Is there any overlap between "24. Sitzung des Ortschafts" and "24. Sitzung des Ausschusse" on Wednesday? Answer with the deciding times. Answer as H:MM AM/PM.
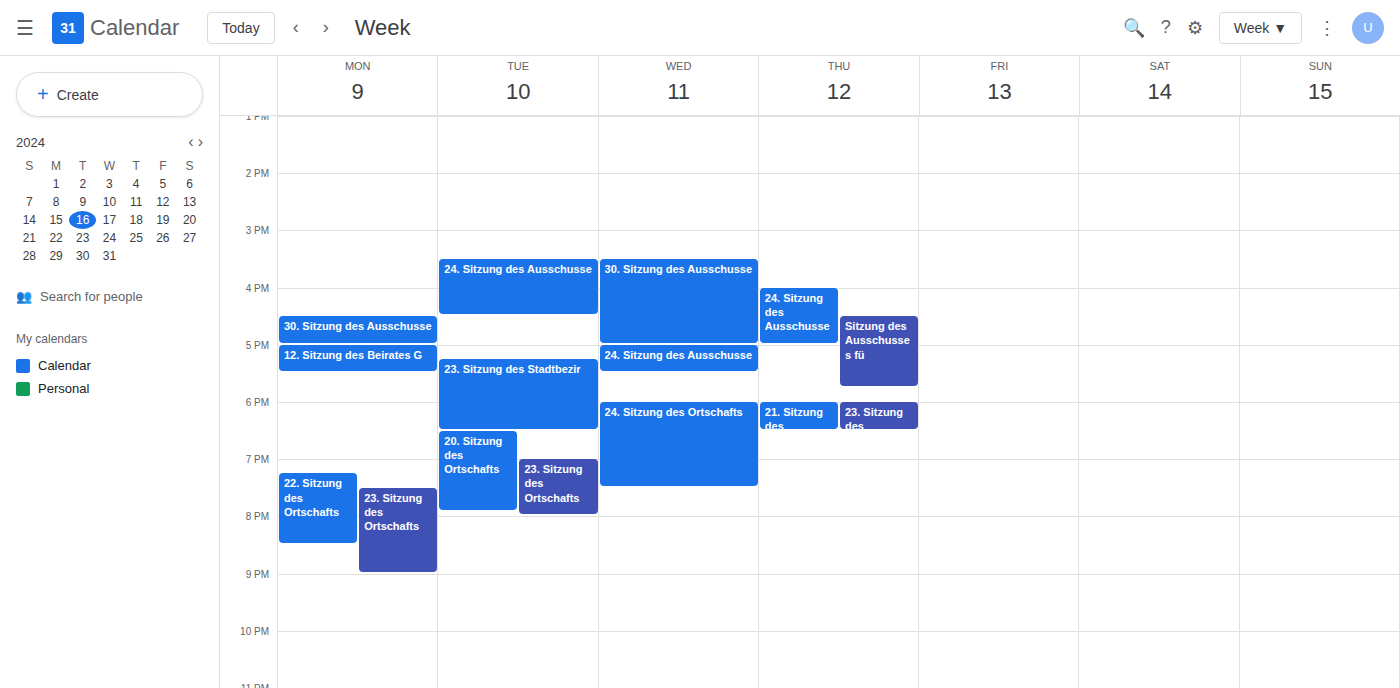
"24. Sitzung des Ausschusse" ends at 5:30 PM and "24. Sitzung des Ortschafts" starts at 6:00 PM -- no overlap.